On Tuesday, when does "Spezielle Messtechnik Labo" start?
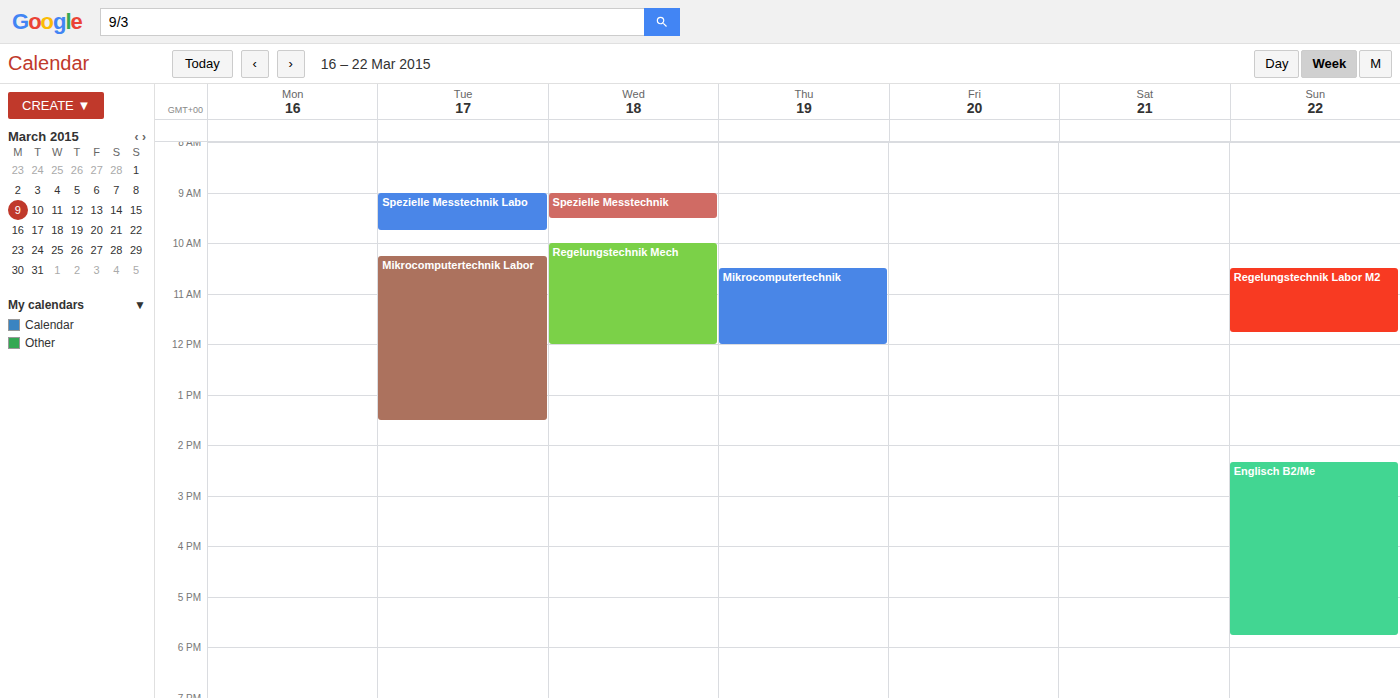
9:00 AM